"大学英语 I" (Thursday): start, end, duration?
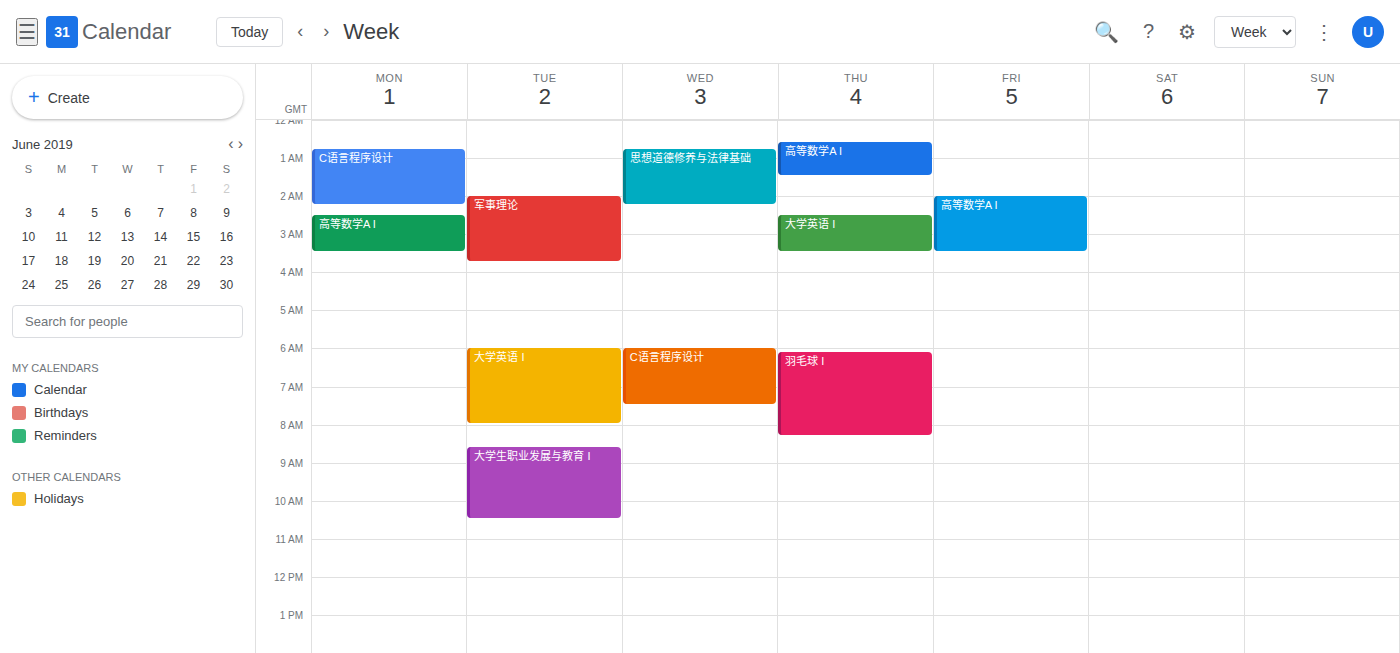
2:30 AM to 3:30 AM, 1 hour